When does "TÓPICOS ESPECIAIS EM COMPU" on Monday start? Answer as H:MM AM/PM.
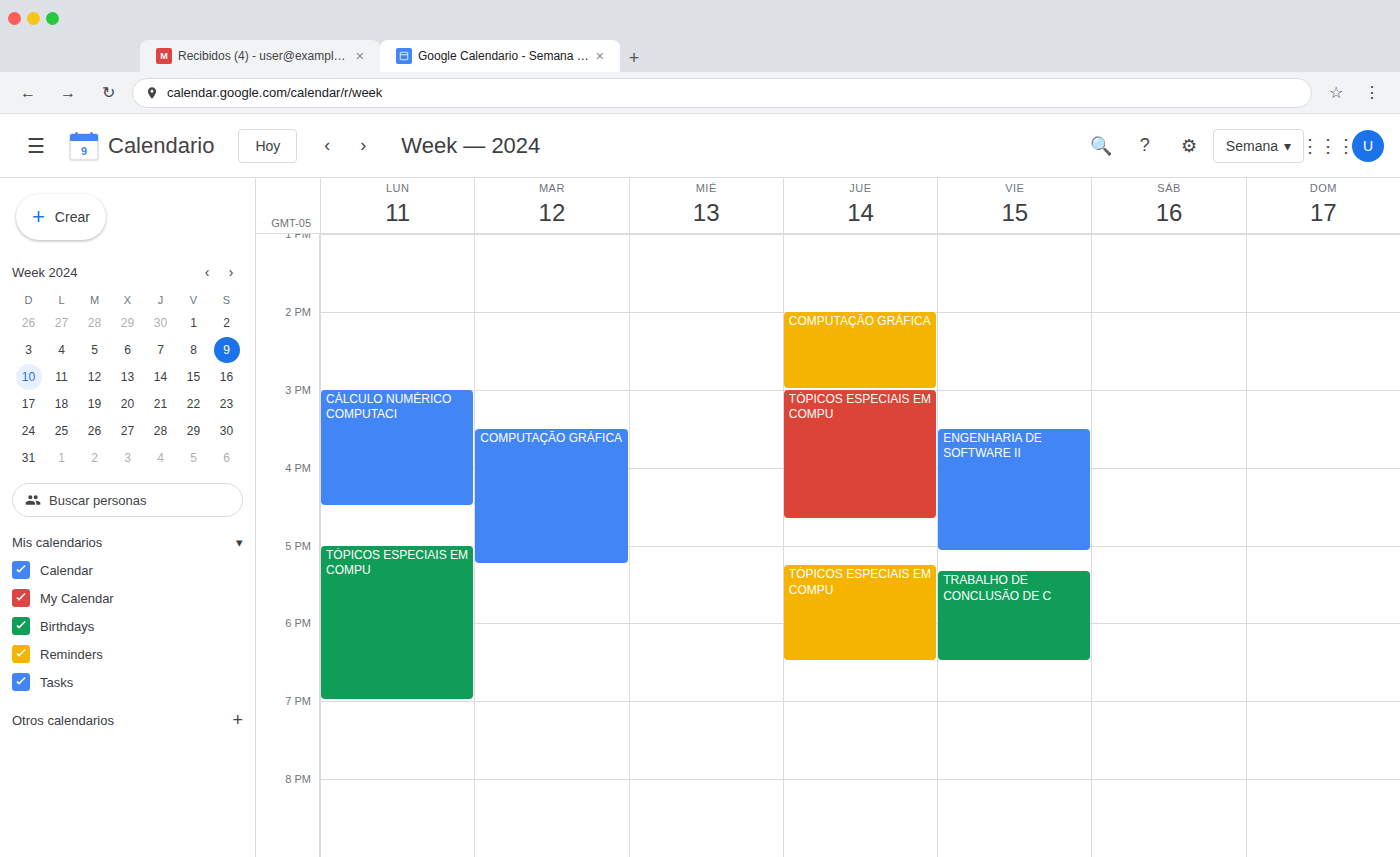
5:00 PM